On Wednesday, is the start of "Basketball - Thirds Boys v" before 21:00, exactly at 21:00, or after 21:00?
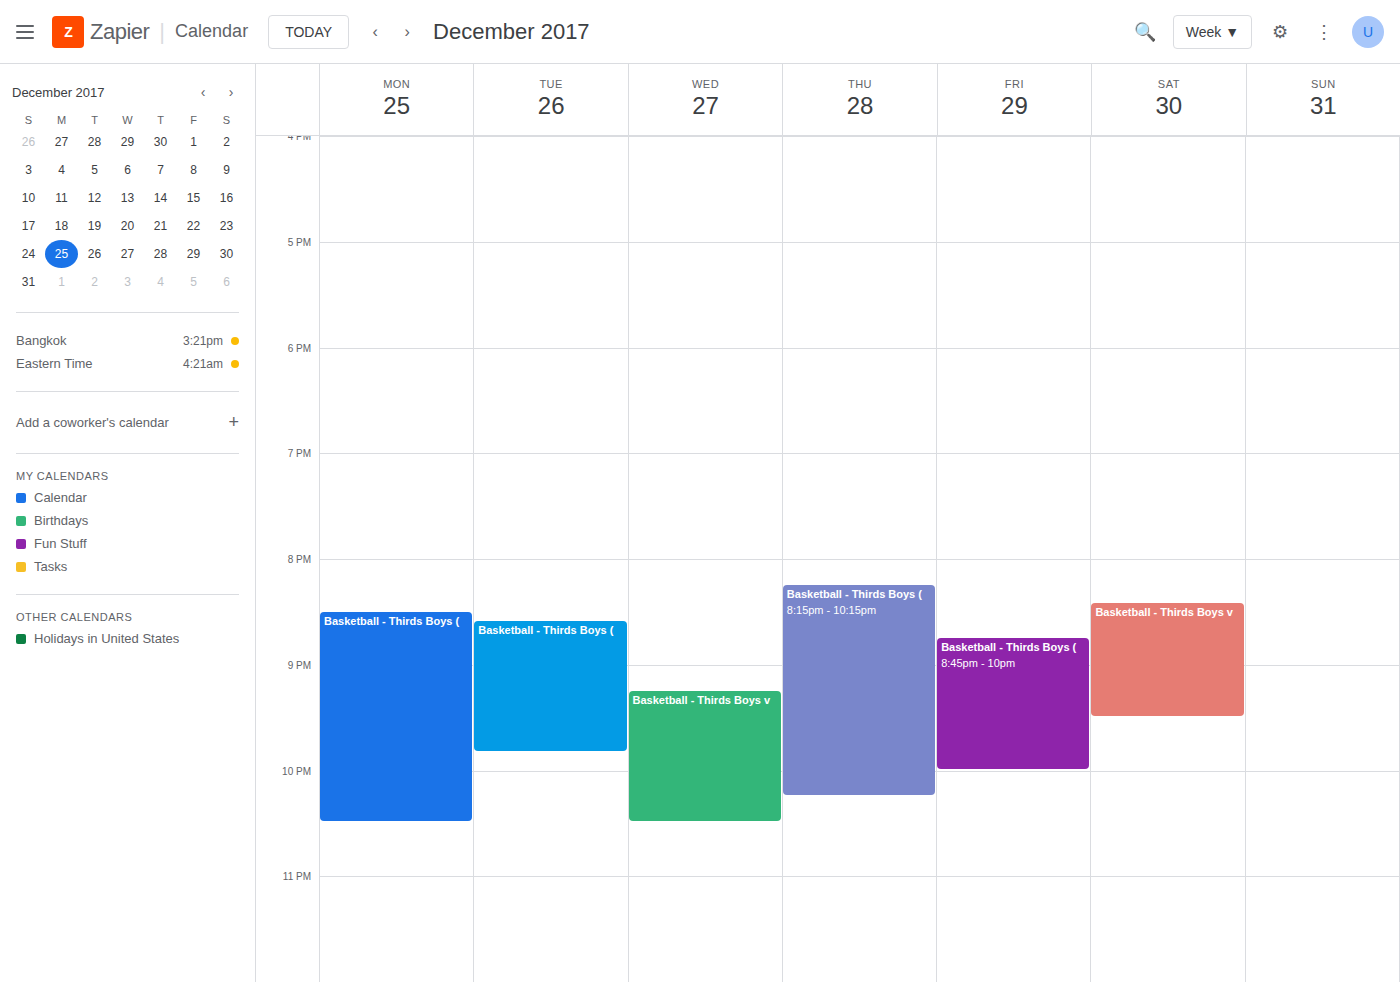
21:15 -- after 21:00, 15 minutes below the 21:00 line.